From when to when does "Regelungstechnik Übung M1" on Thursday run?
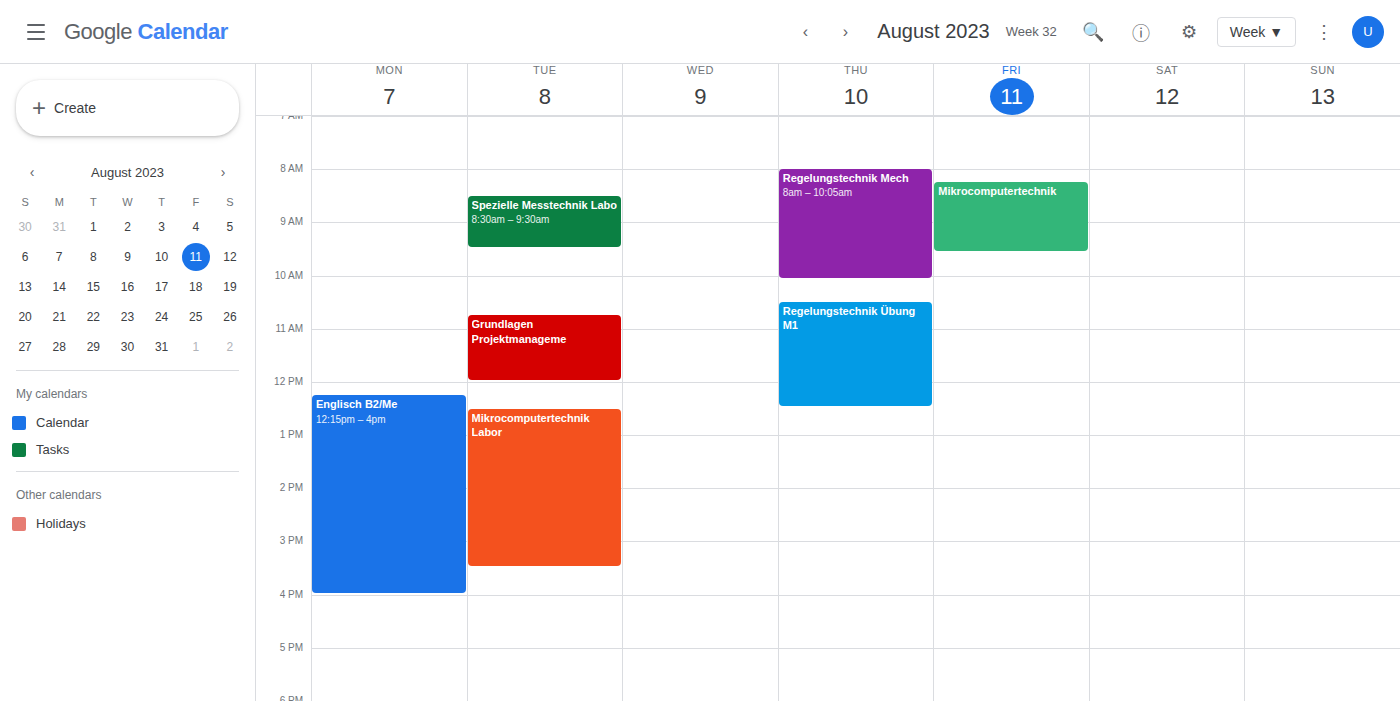
10:30 to 12:30